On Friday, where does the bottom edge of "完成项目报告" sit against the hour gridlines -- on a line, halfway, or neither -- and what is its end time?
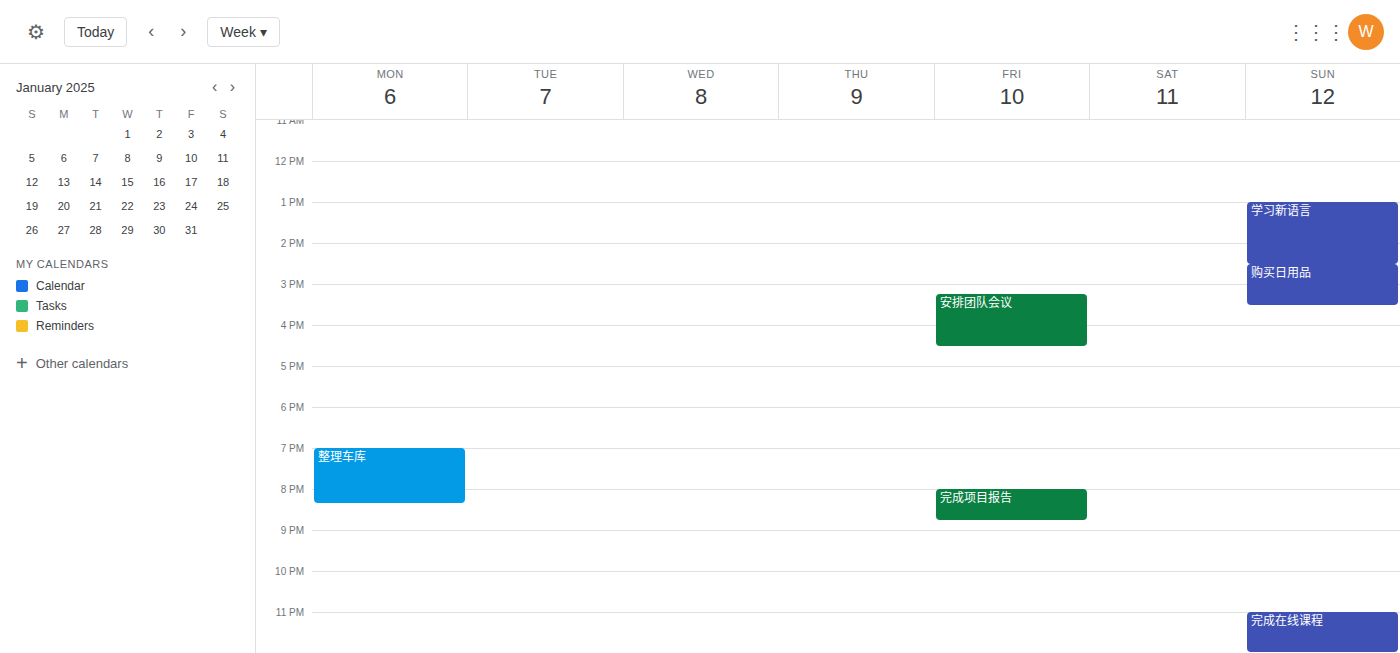
8:45 PM -- neither: three quarters of the way from the 8 PM line to the 9 PM line.